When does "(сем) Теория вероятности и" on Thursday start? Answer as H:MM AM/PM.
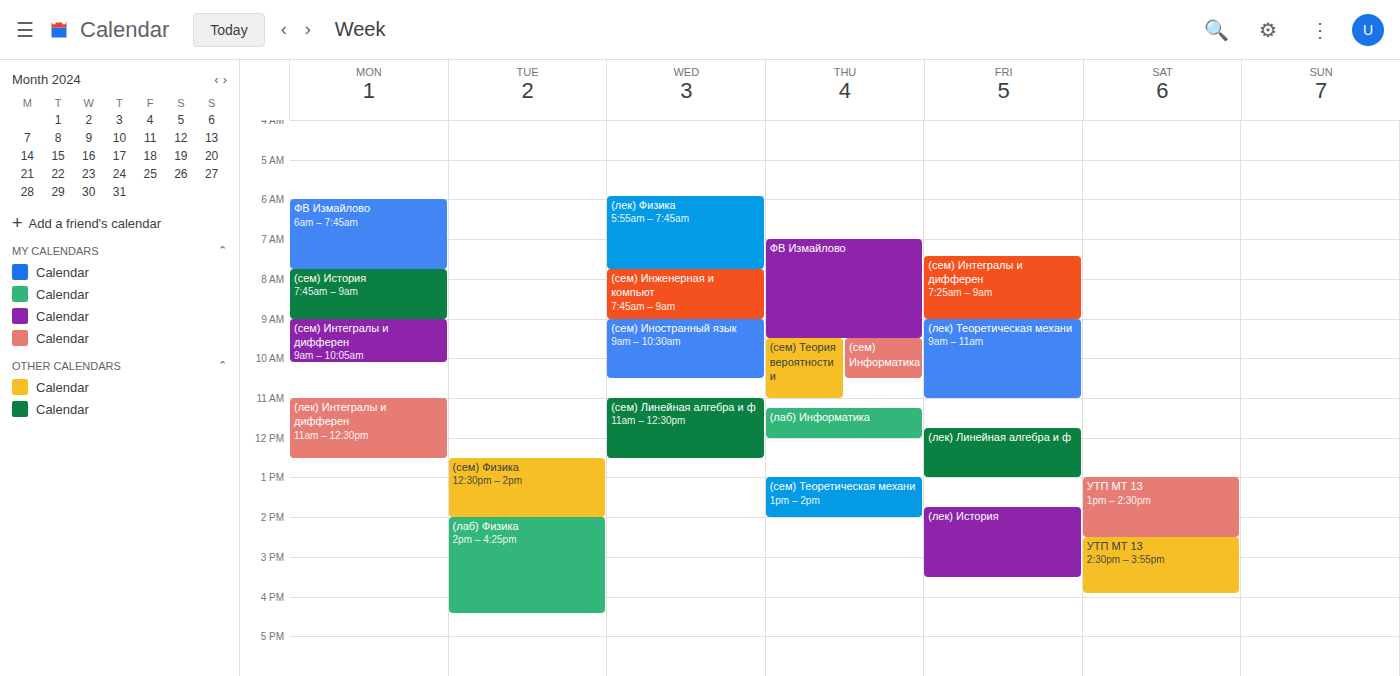
9:30 AM